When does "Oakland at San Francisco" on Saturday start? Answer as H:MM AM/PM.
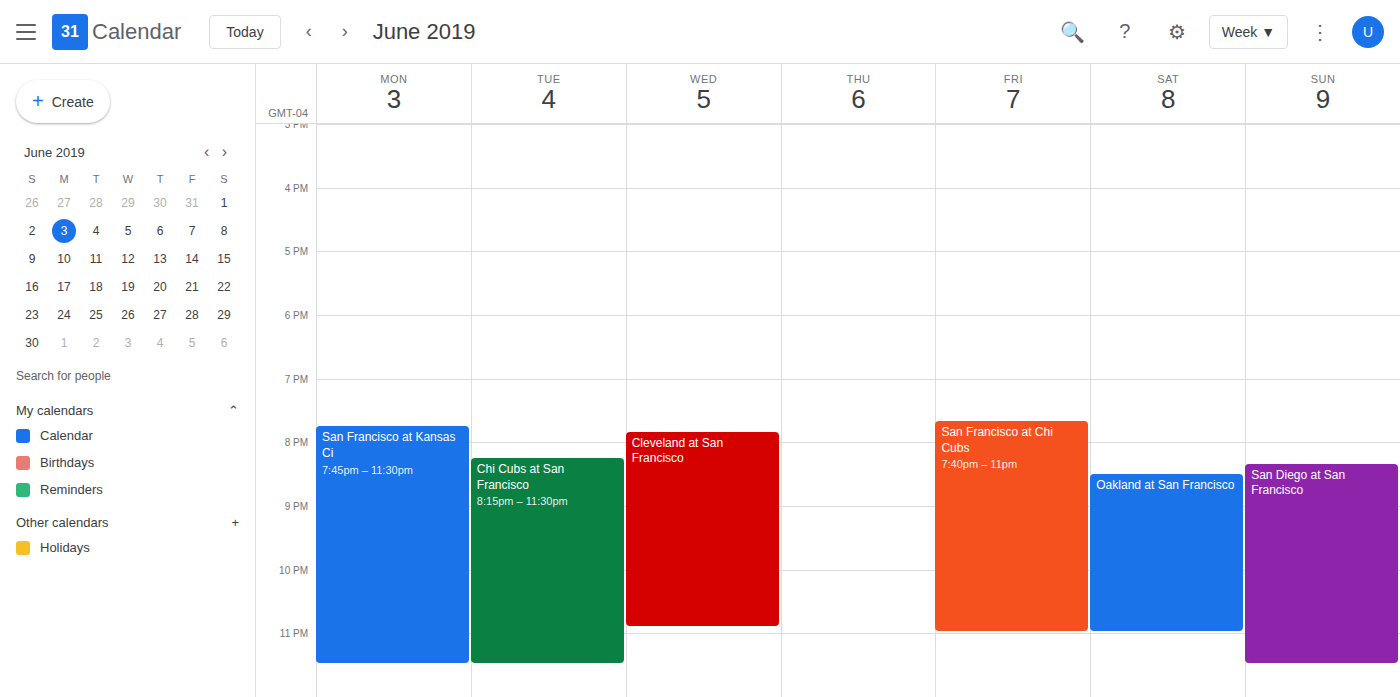
8:30 PM